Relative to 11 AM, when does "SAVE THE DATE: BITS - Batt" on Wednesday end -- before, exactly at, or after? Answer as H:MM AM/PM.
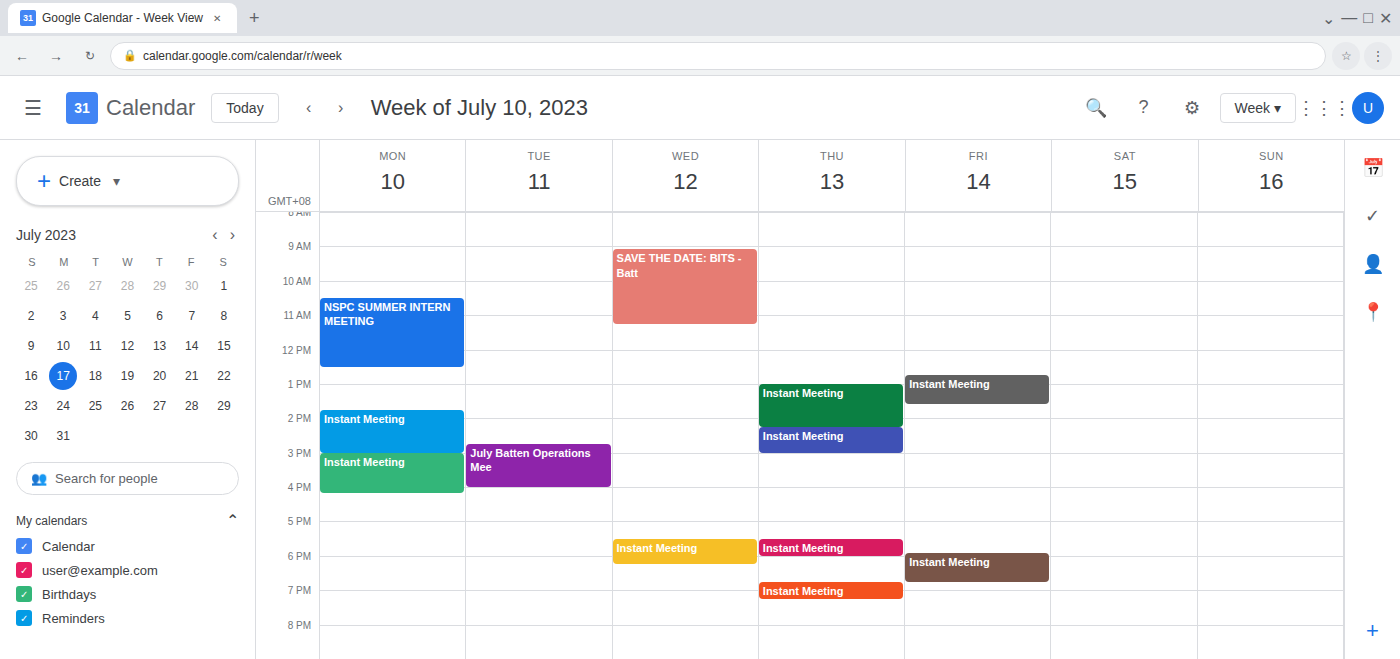
11:15 AM -- after 11 AM, 15 minutes below the 11 AM line.